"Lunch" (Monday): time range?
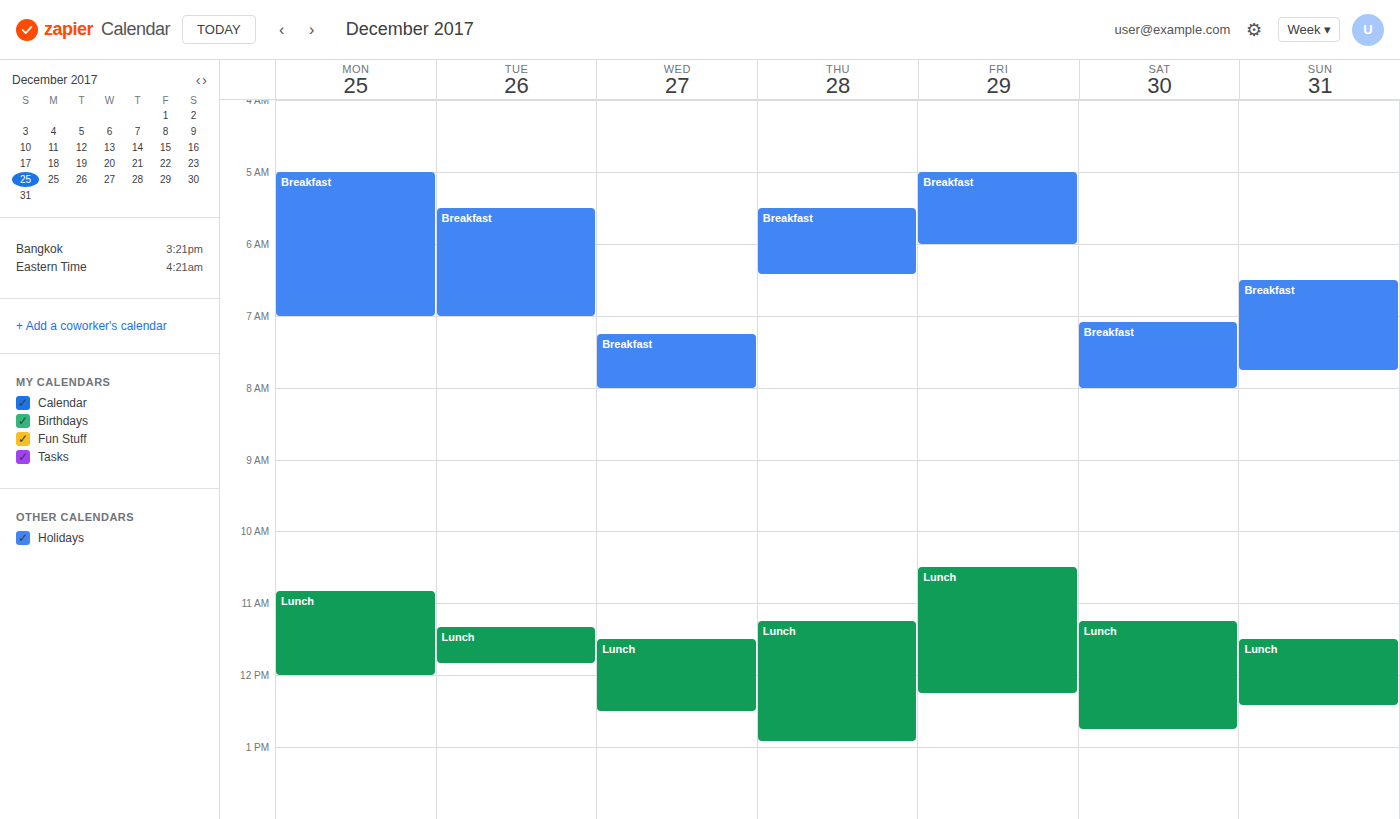
10:50 to 12:00